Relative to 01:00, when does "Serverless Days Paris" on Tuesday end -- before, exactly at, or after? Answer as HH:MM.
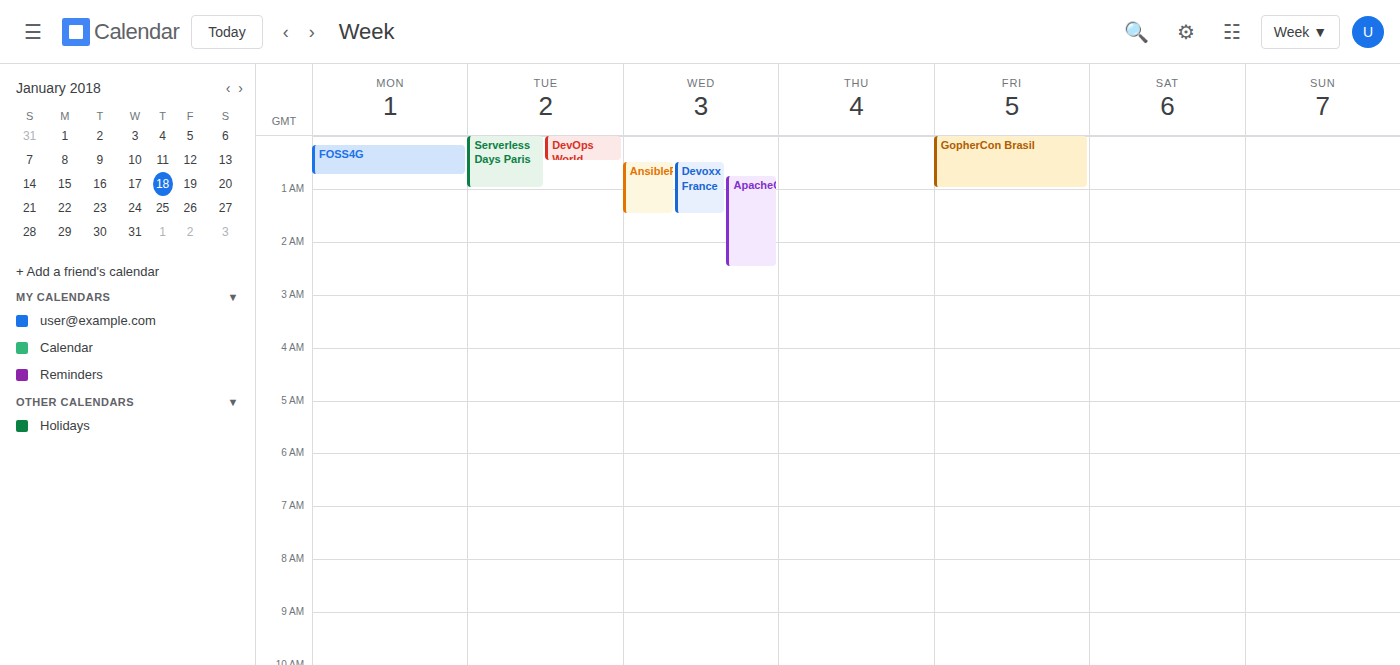
01:00 -- exactly at 01:00, on the 01:00 line.